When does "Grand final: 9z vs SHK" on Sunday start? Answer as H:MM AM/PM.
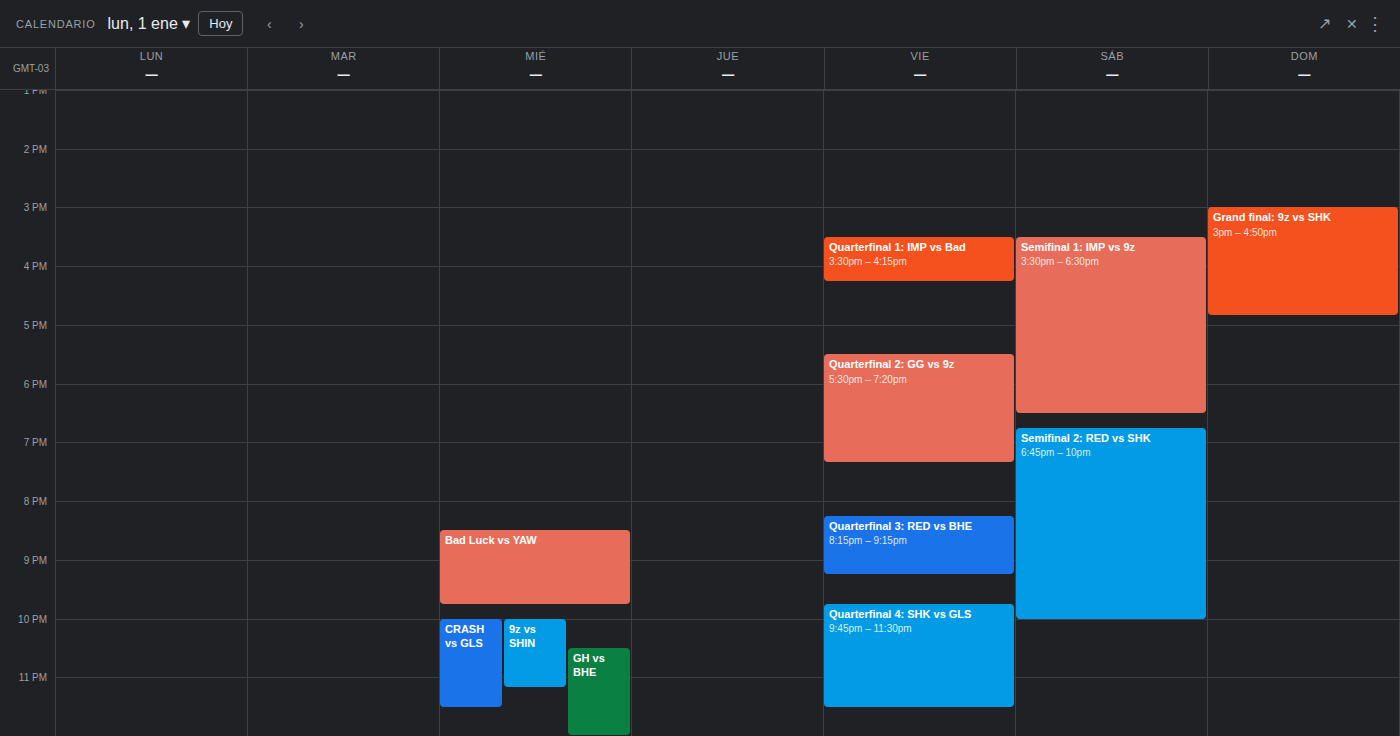
3:00 PM